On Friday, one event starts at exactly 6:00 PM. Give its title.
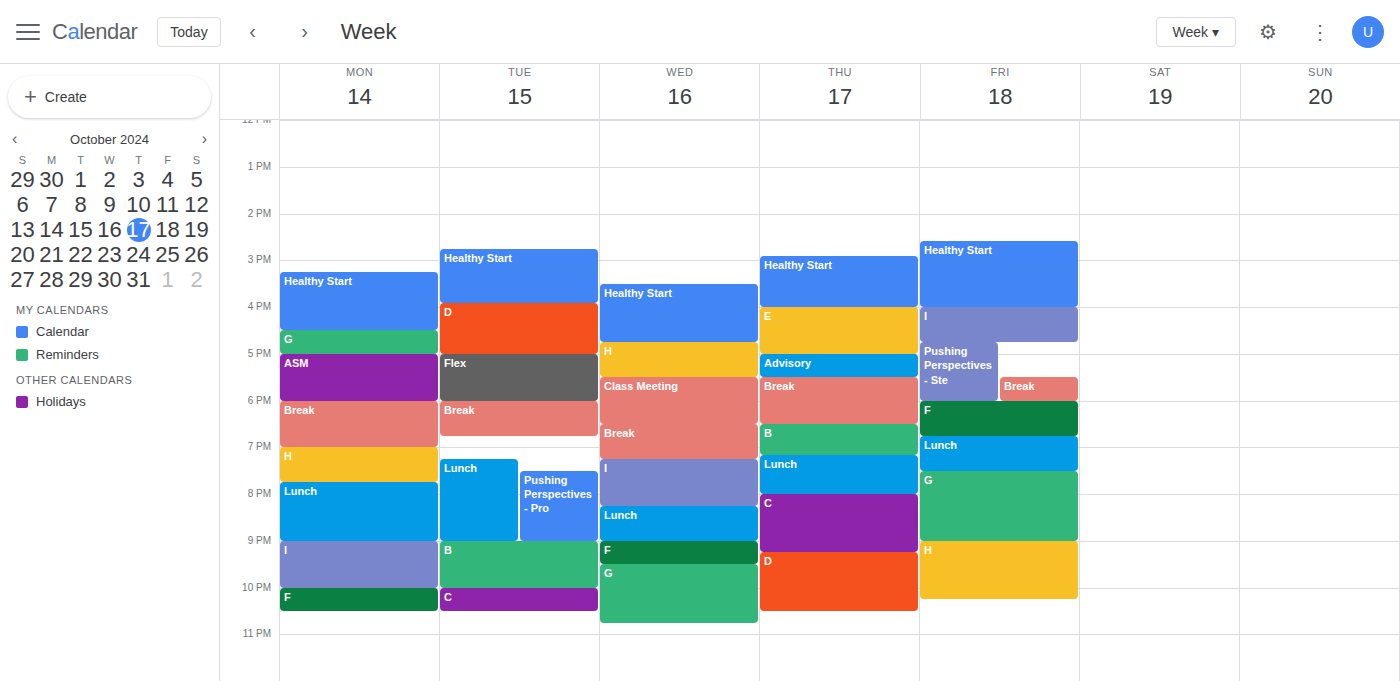
"F"